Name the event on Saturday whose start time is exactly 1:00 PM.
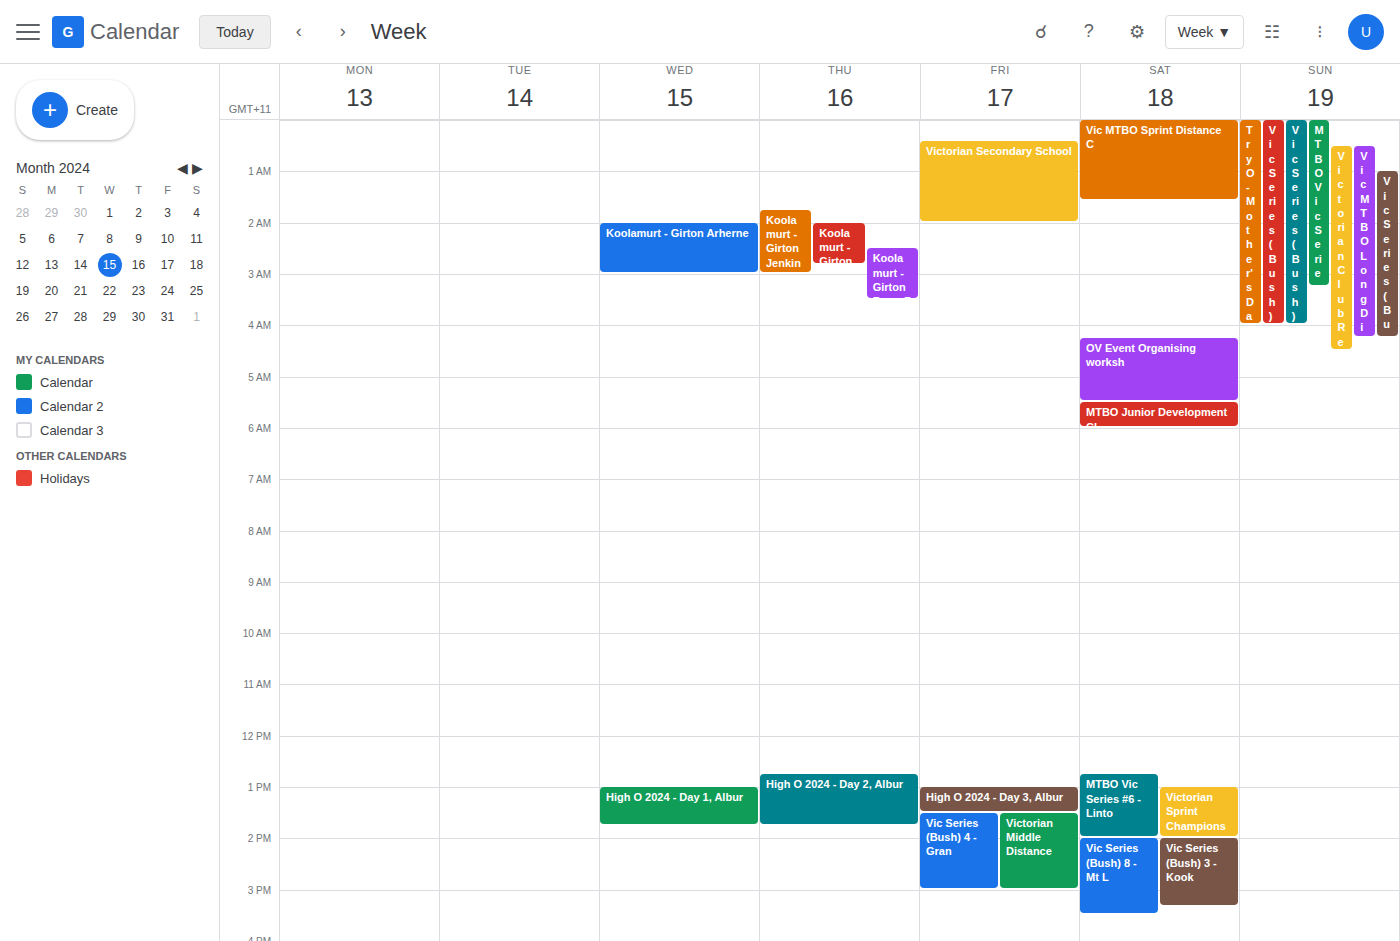
"Victorian Sprint Champions"